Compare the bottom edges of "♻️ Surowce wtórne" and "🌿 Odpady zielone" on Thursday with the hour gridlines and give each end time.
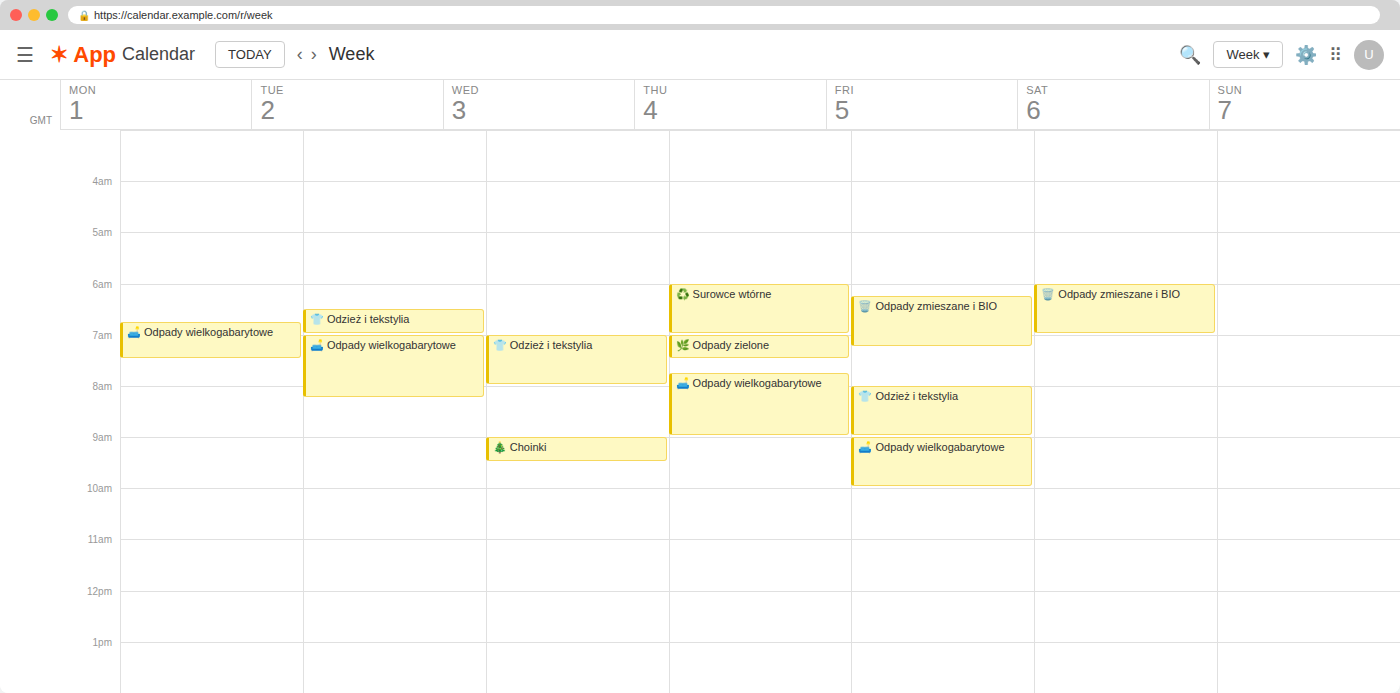
"♻️ Surowce wtórne": 7:00 AM, exactly on the 7 AM line. "🌿 Odpady zielone": 7:30 AM, halfway between the 7 AM and 8 AM lines.